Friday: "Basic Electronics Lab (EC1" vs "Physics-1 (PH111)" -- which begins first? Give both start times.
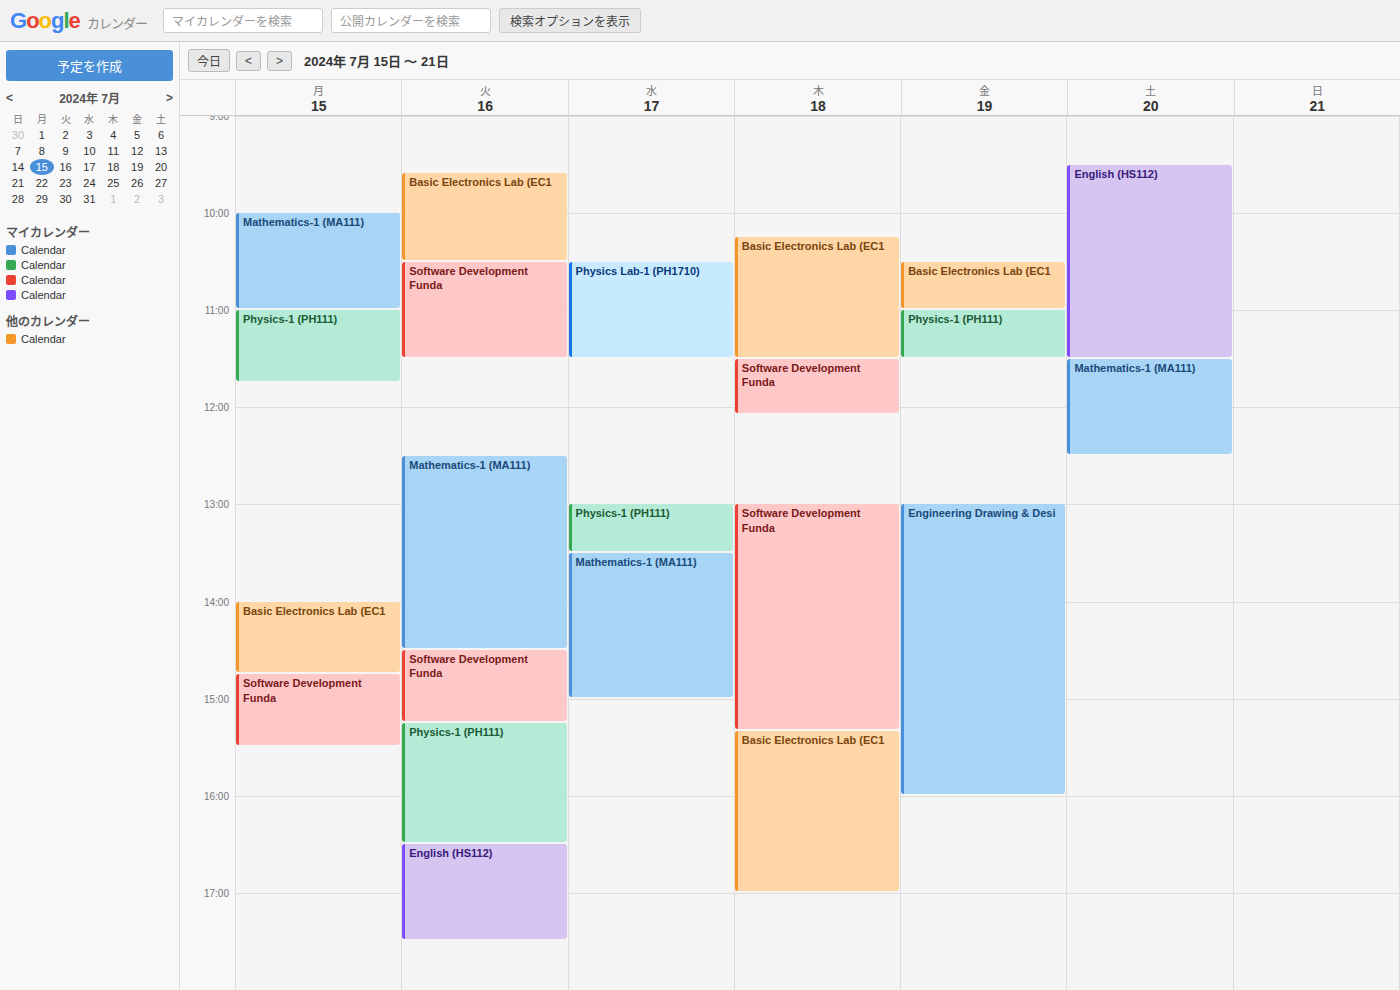
"Basic Electronics Lab (EC1" 10:30 AM; "Physics-1 (PH111)" 11:00 AM.